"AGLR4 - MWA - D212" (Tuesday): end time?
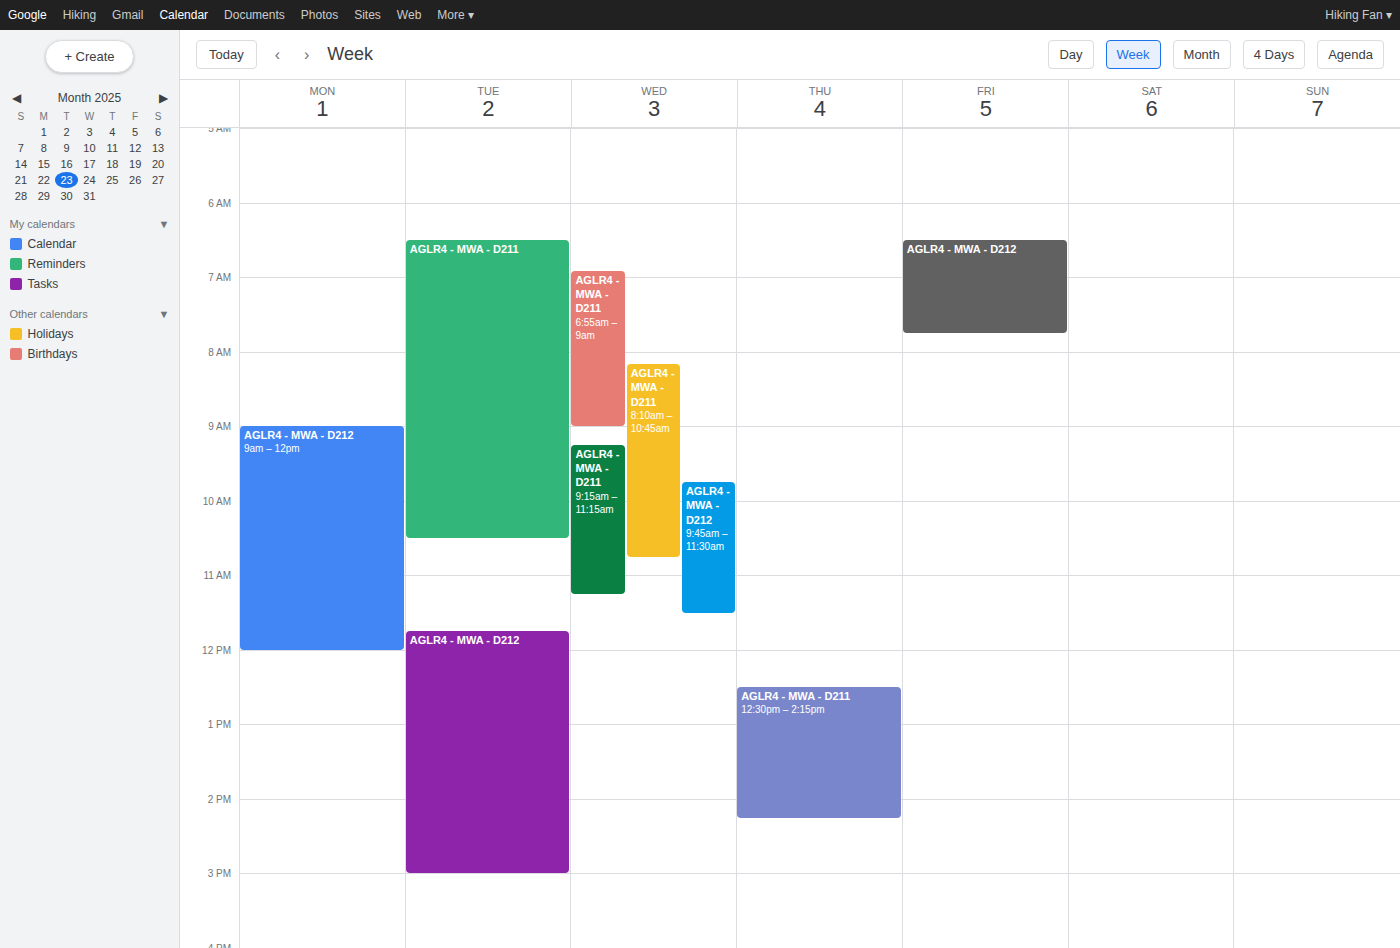
3:00 PM